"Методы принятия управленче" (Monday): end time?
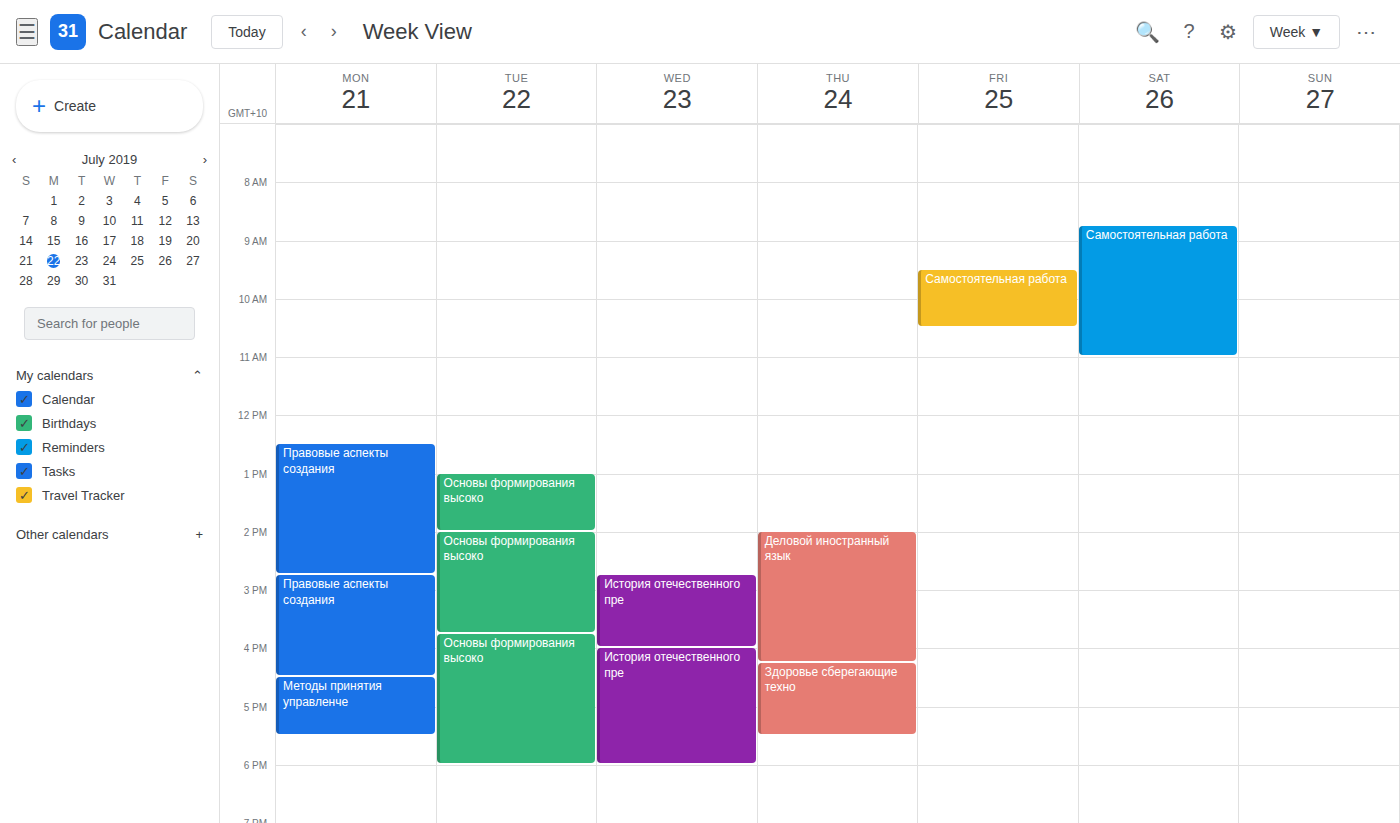
5:30 PM